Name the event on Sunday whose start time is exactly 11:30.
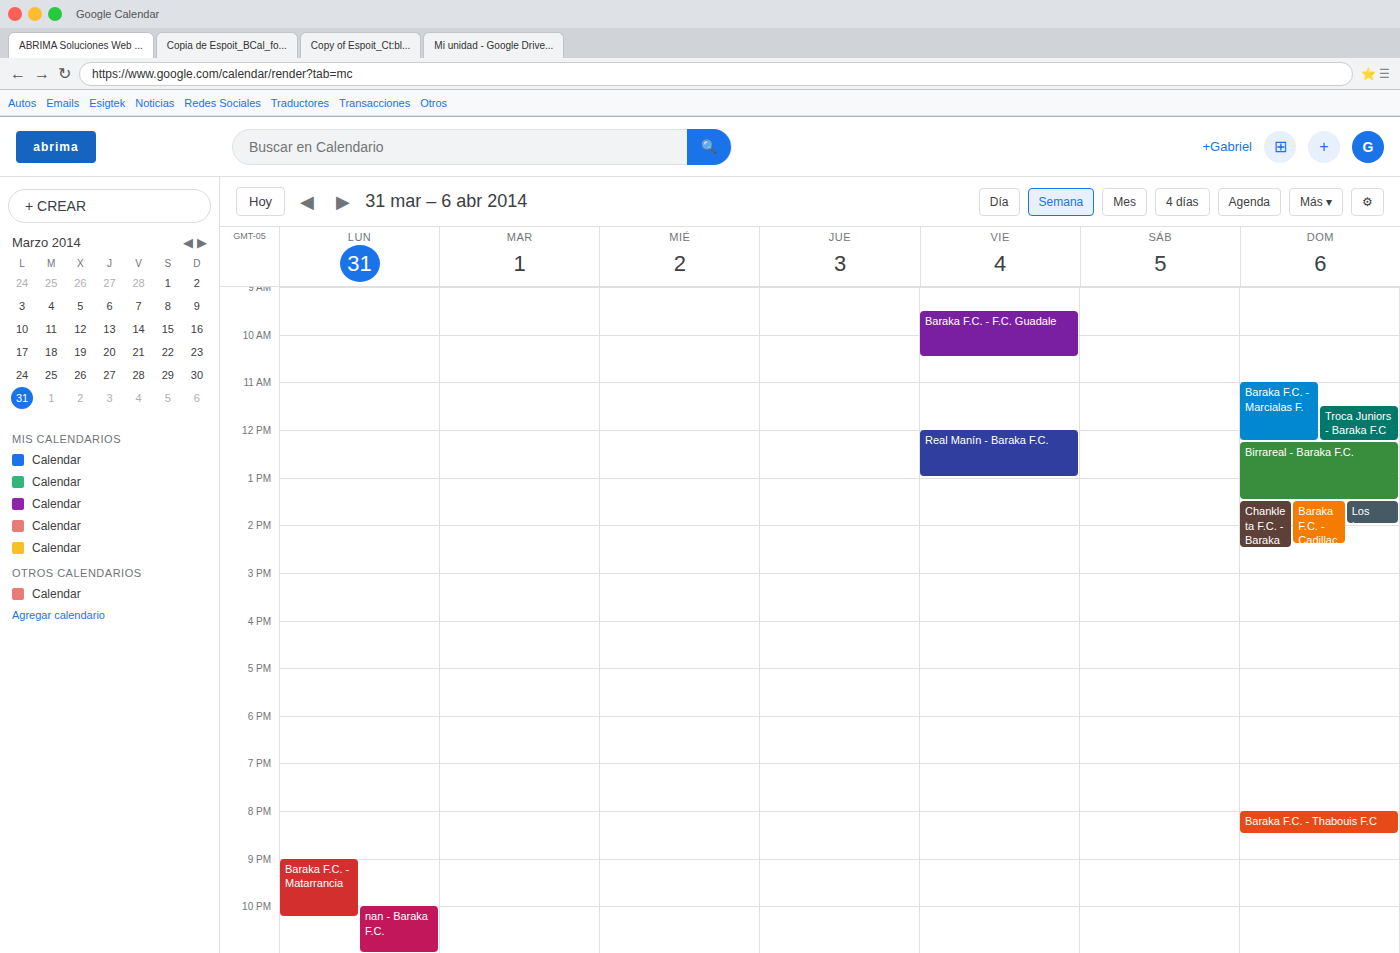
"Troca Juniors - Baraka F.C"